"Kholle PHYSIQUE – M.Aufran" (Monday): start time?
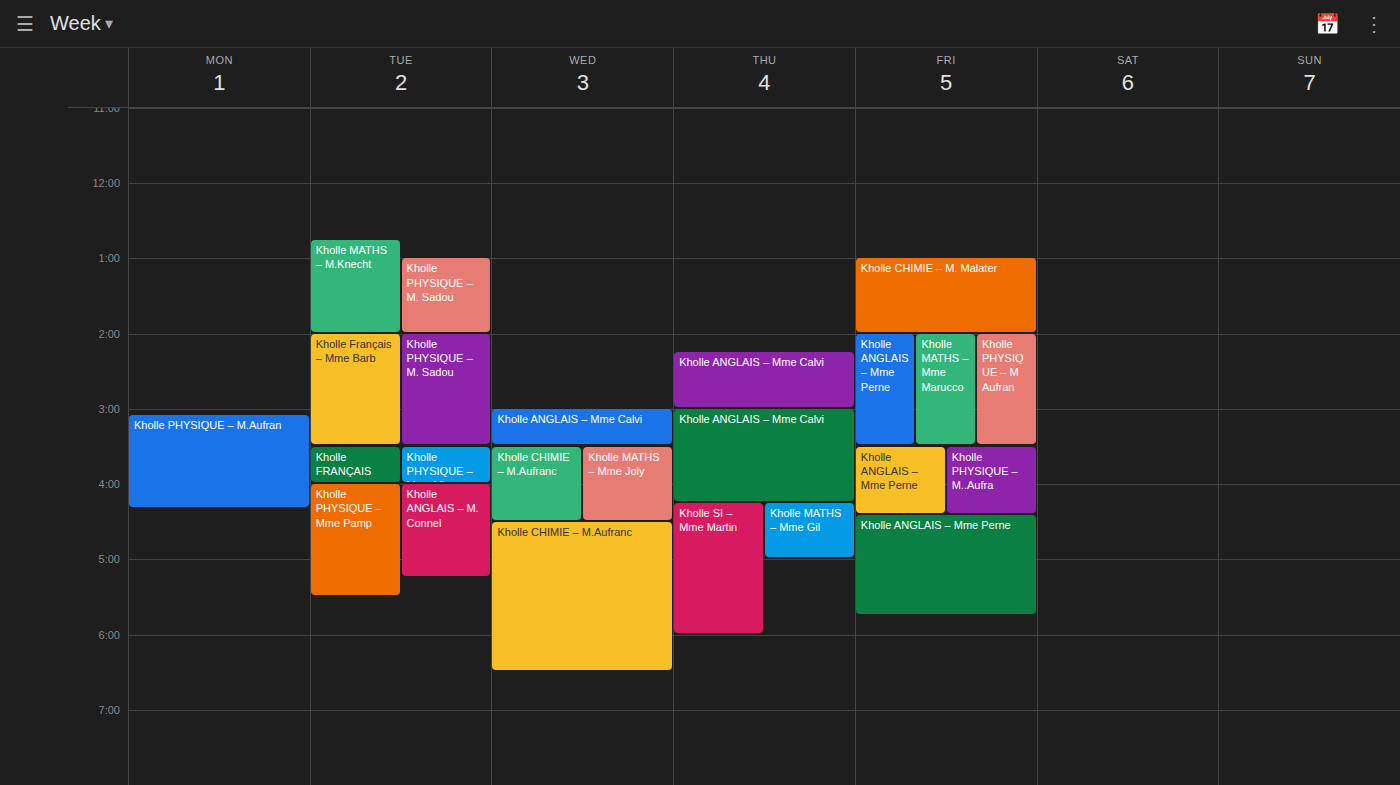
15:05